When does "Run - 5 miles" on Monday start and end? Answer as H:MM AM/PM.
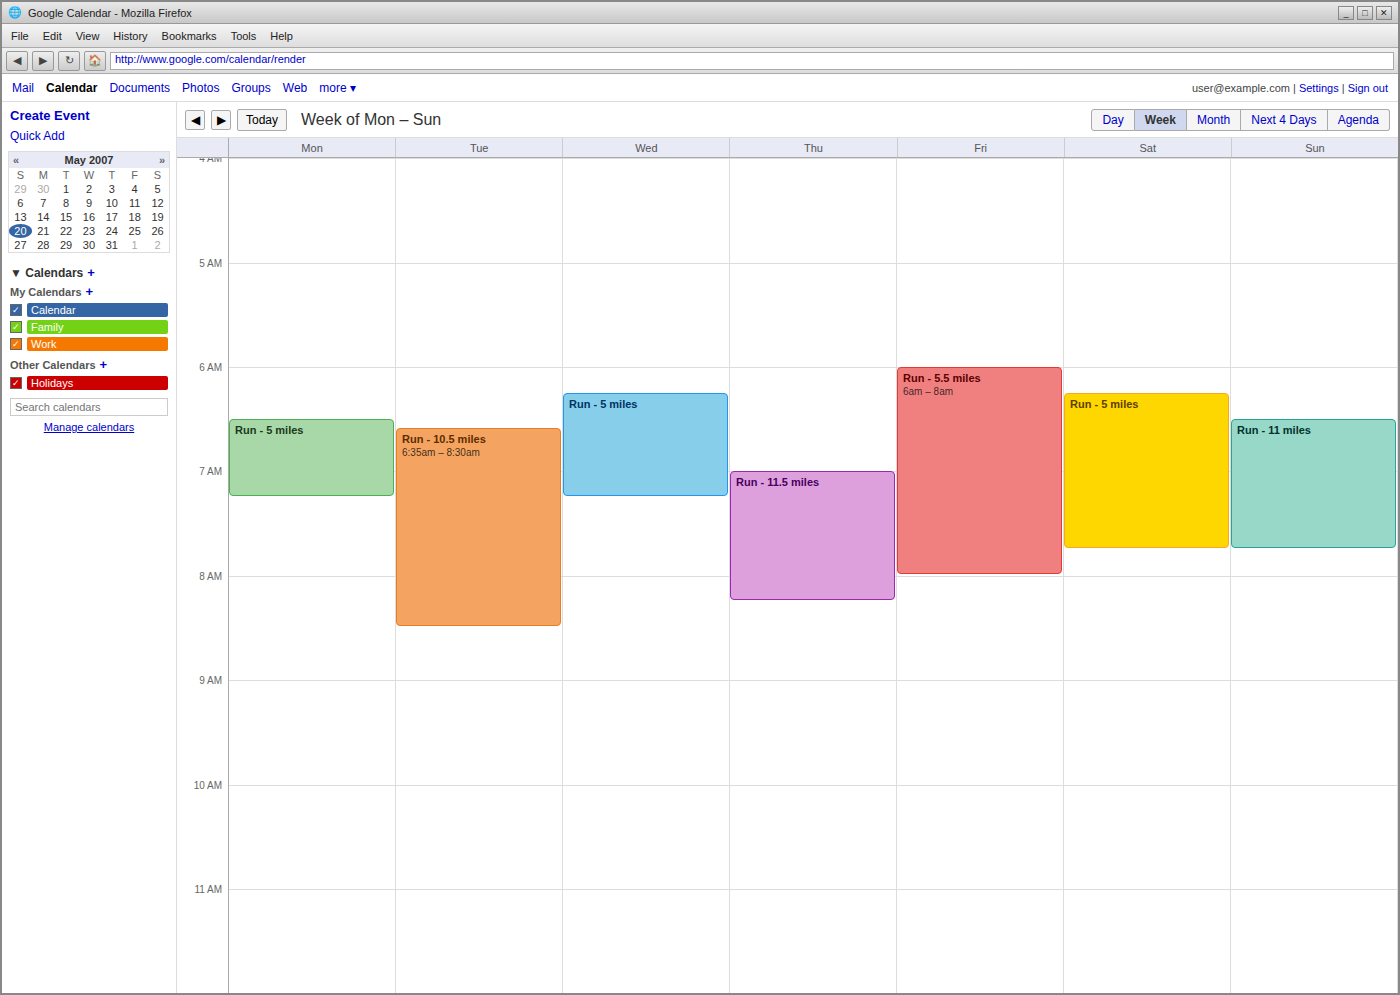
6:30 AM to 7:15 AM